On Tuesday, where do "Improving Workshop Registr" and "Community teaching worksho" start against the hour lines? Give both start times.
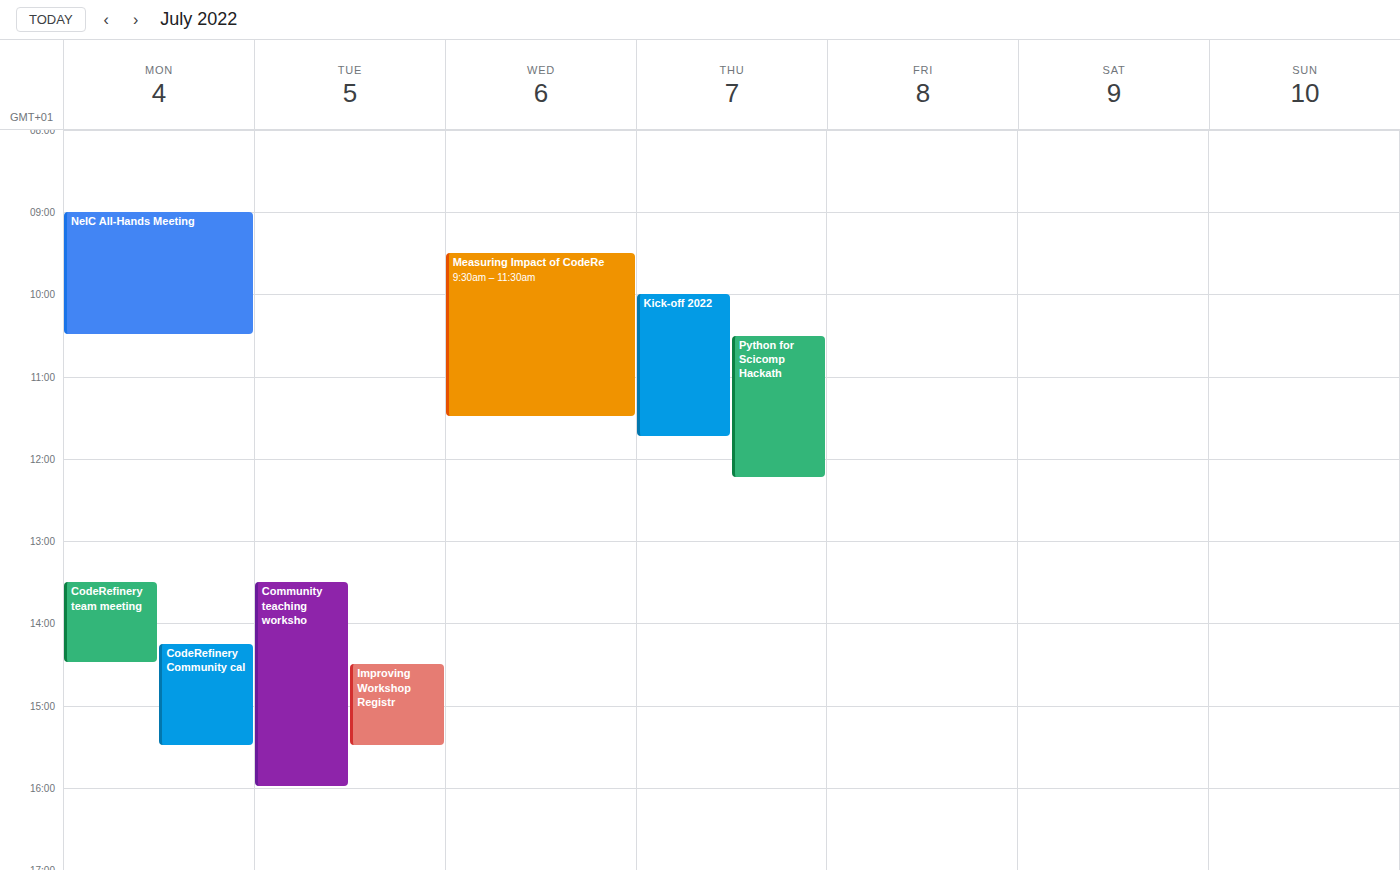
"Improving Workshop Registr": 2:30 PM, halfway between the 2 PM and 3 PM lines. "Community teaching worksho": 1:30 PM, halfway between the 1 PM and 2 PM lines.